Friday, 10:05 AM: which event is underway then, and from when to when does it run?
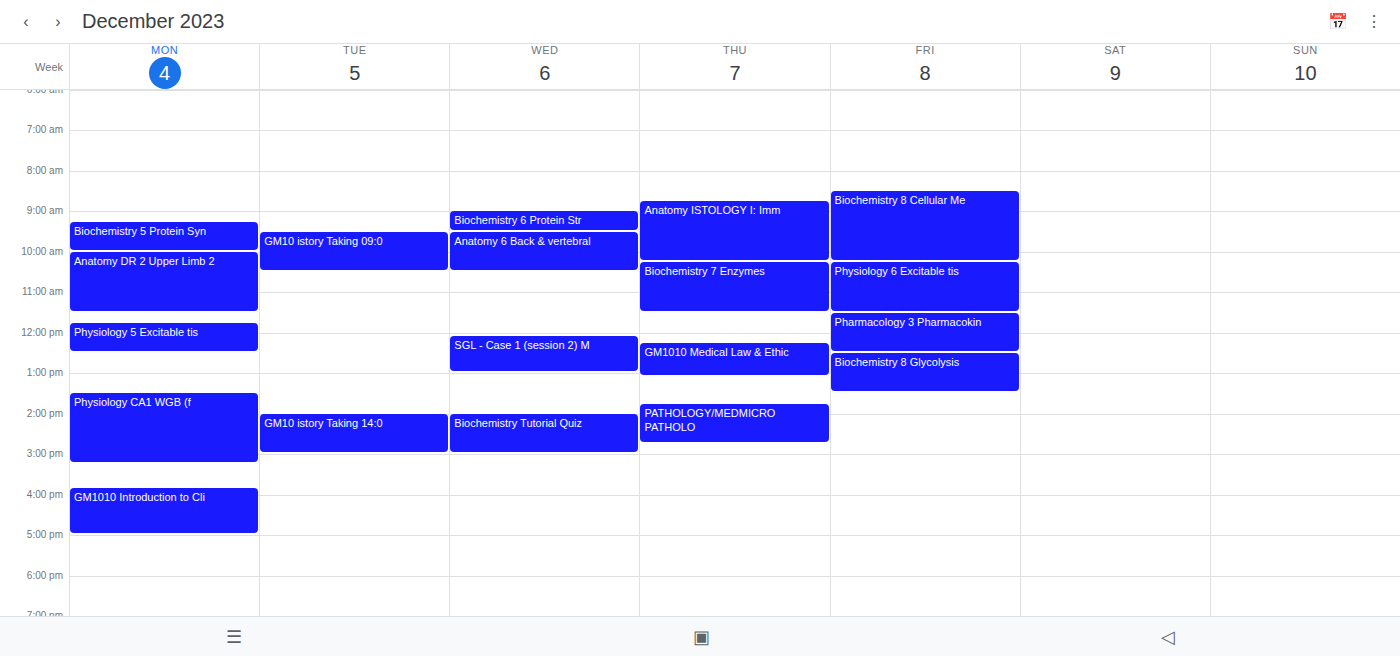
"Biochemistry 8 Cellular Me", 8:30 AM to 10:15 AM